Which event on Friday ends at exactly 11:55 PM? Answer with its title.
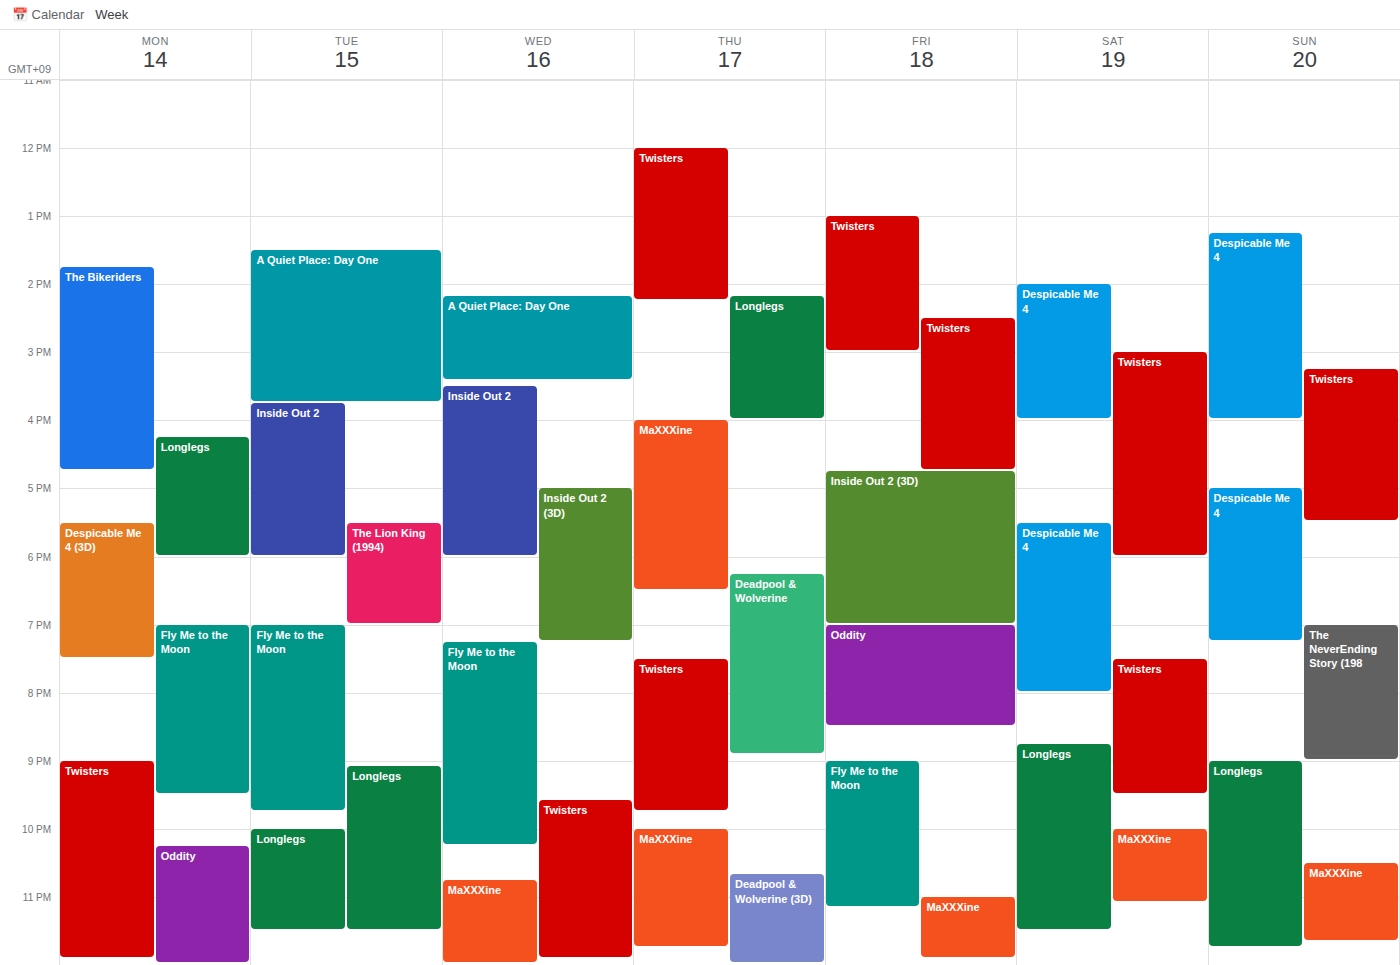
"MaXXXine"